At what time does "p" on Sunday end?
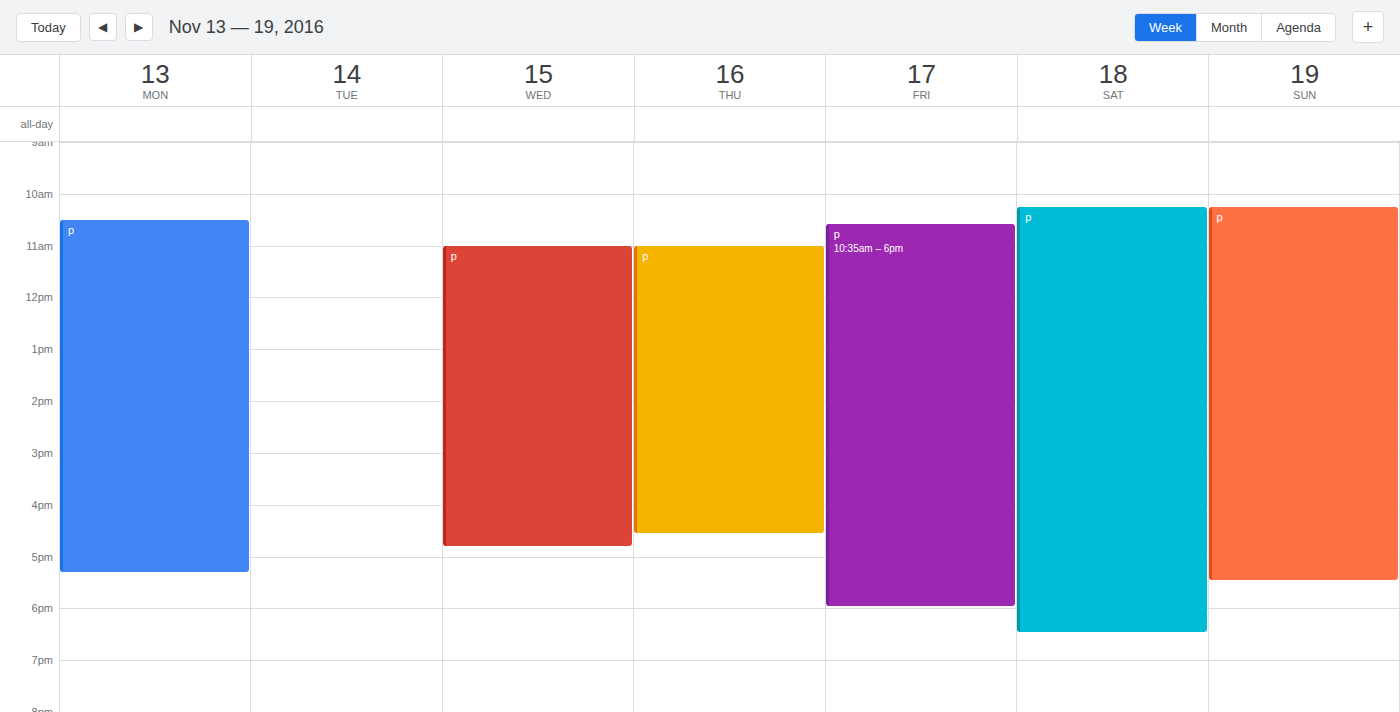
5:30 PM